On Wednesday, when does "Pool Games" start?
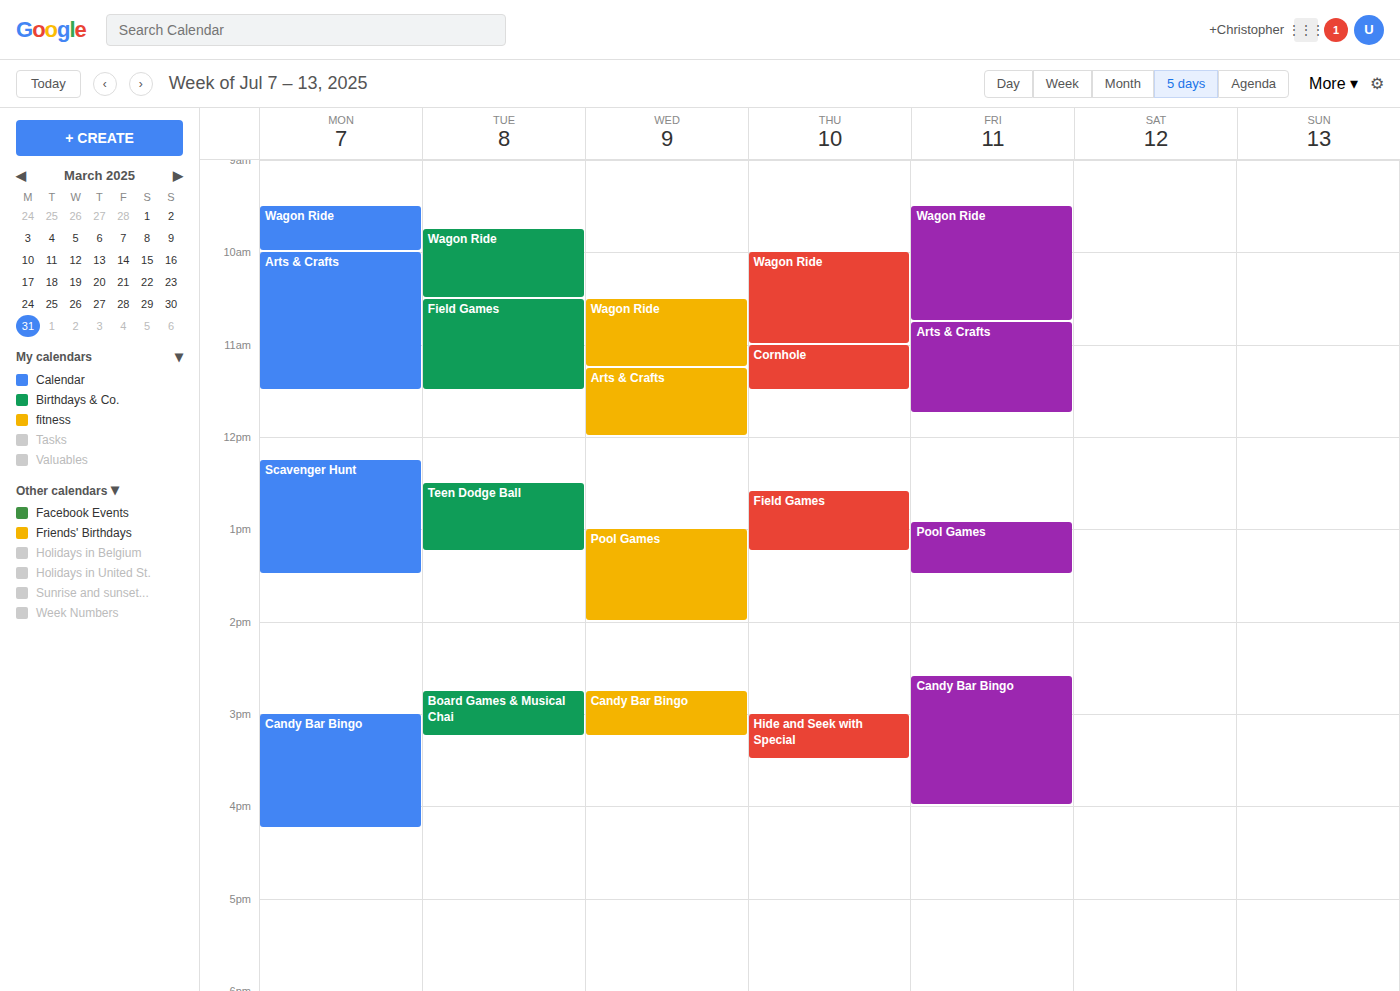
1:00 PM